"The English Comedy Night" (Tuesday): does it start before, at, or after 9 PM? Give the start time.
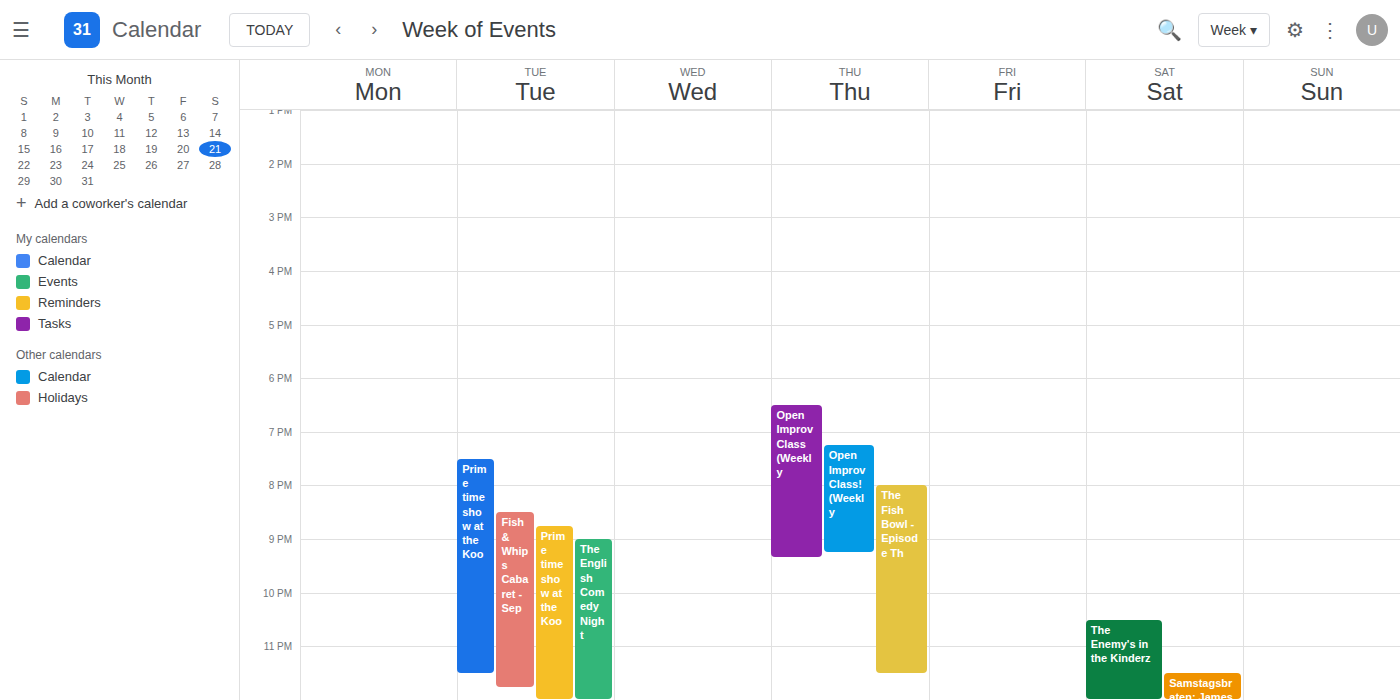
9:00 PM -- exactly at 9 PM, on the 9 PM line.